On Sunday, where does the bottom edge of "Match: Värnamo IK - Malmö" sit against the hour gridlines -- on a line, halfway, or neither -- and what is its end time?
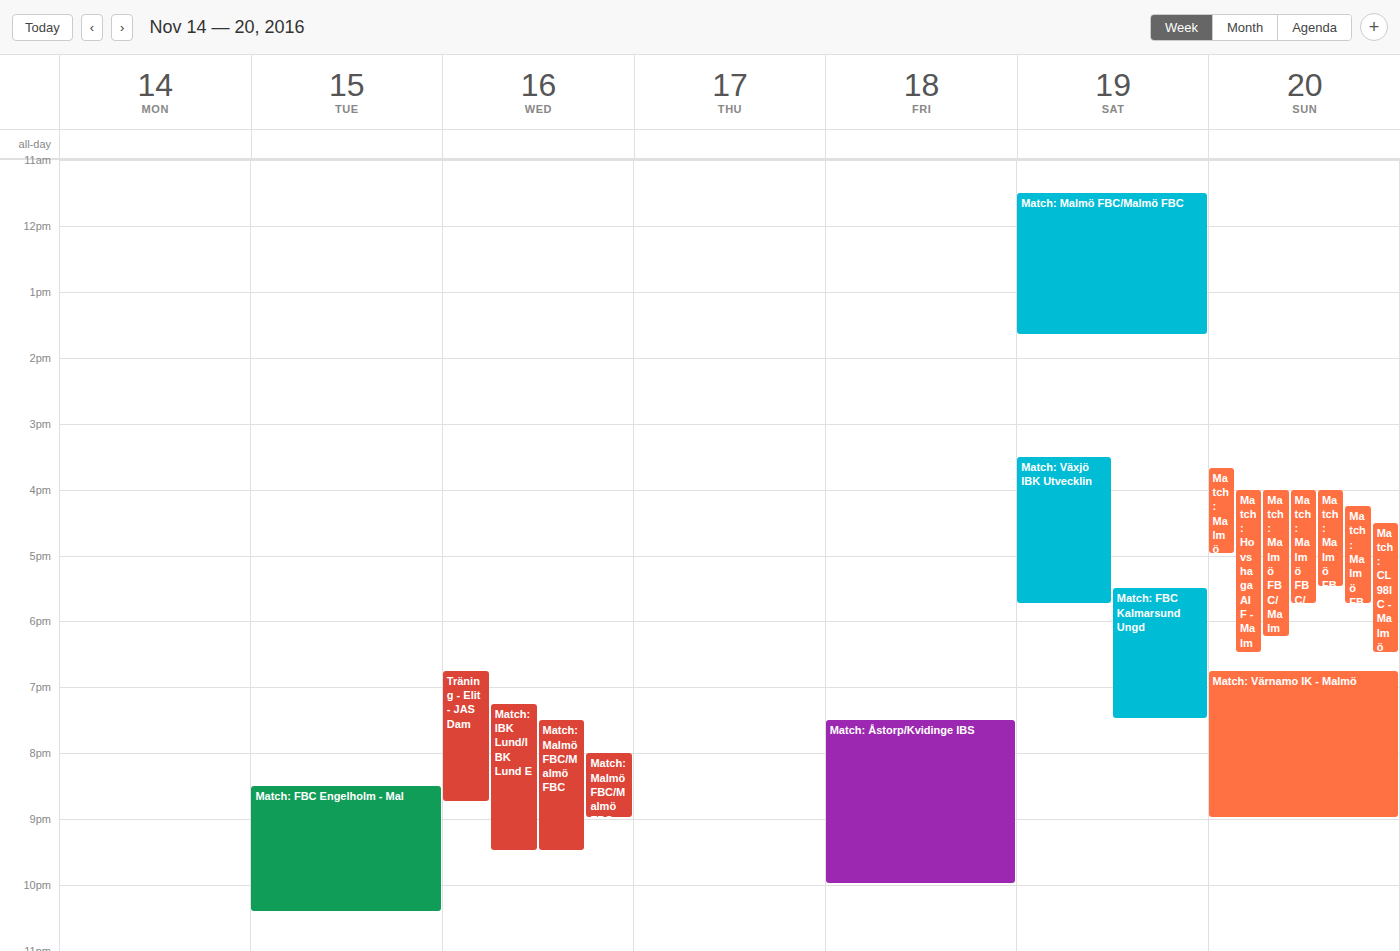
21:00 -- exactly on the 21:00 line.